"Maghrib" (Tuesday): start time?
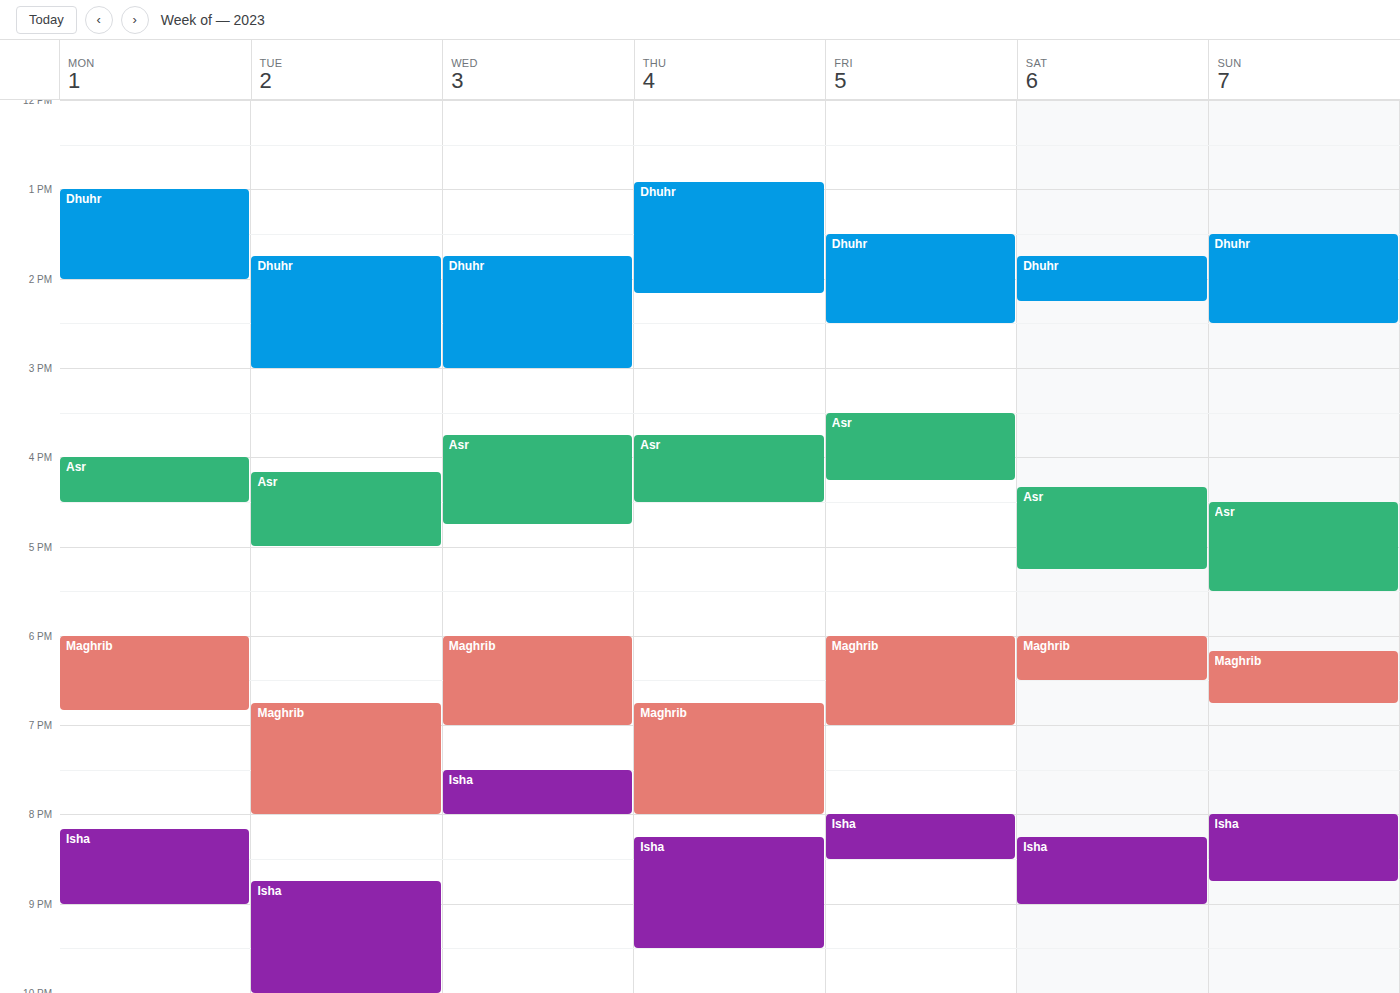
6:45 PM